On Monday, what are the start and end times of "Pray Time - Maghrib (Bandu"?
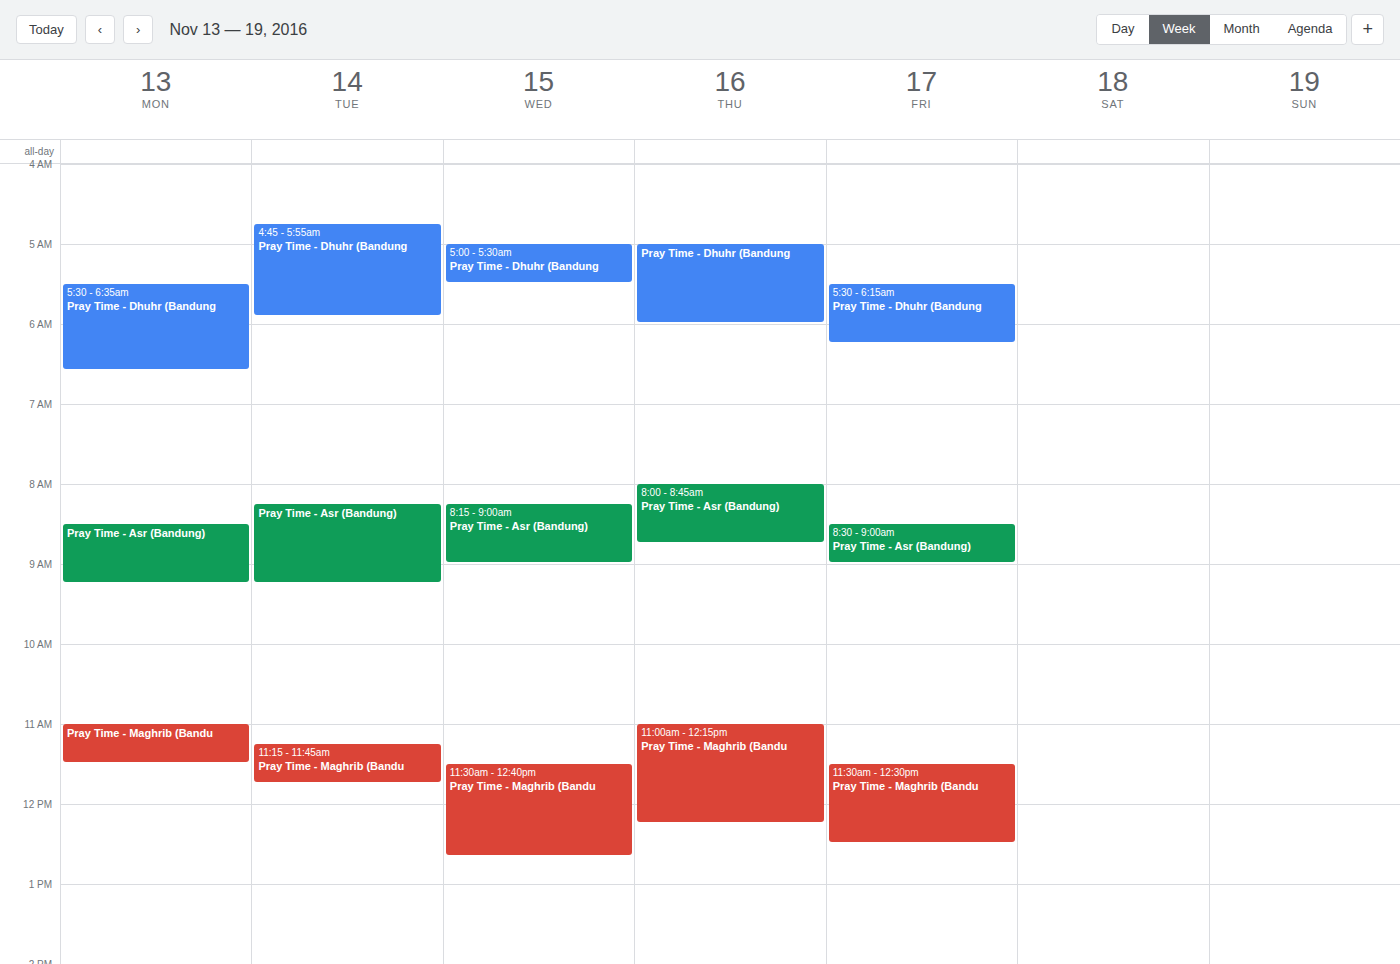
11:00 to 11:30